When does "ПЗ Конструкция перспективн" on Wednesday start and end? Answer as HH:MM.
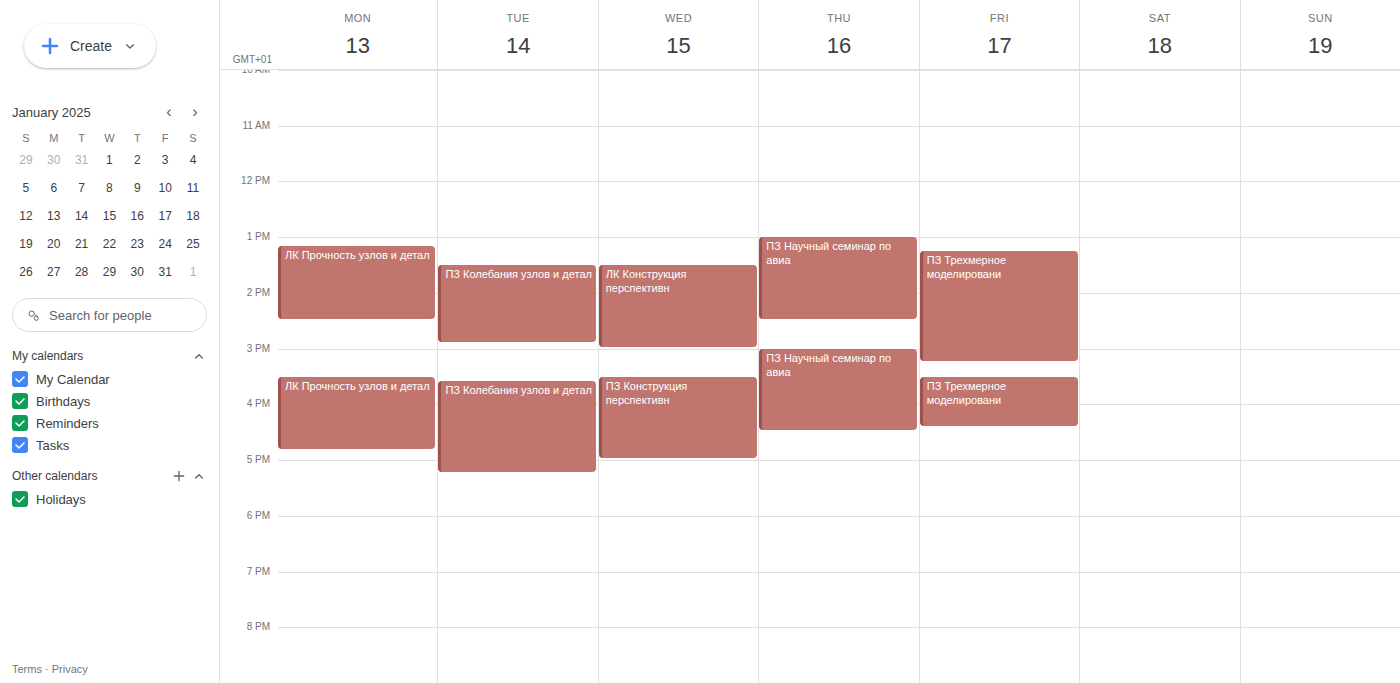
15:30 to 17:00